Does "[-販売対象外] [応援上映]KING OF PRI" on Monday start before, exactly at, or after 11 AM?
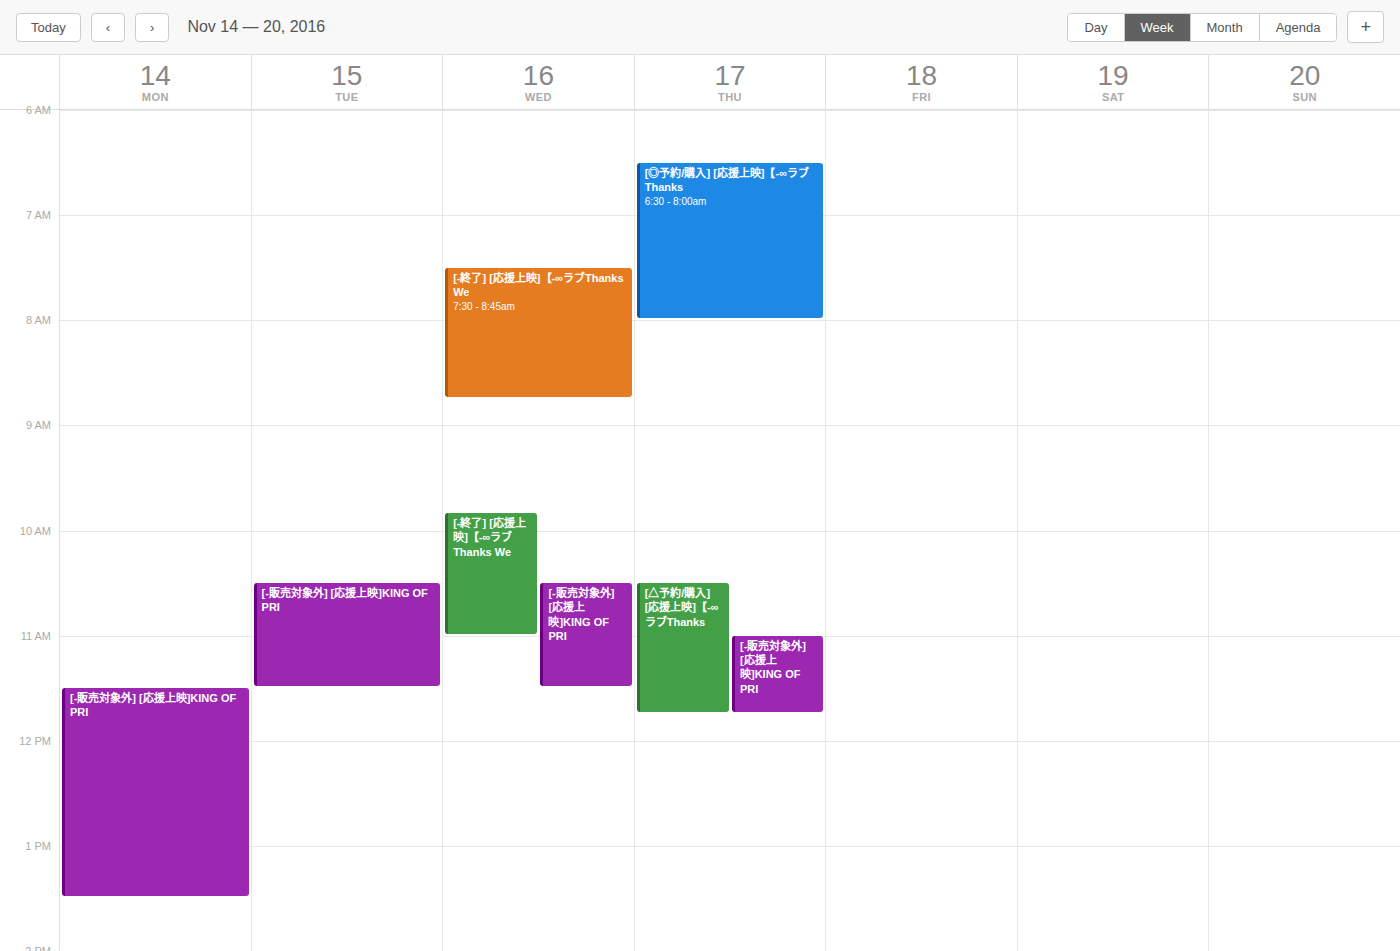
11:30 AM -- after 11 AM, 30 minutes below the 11 AM line.